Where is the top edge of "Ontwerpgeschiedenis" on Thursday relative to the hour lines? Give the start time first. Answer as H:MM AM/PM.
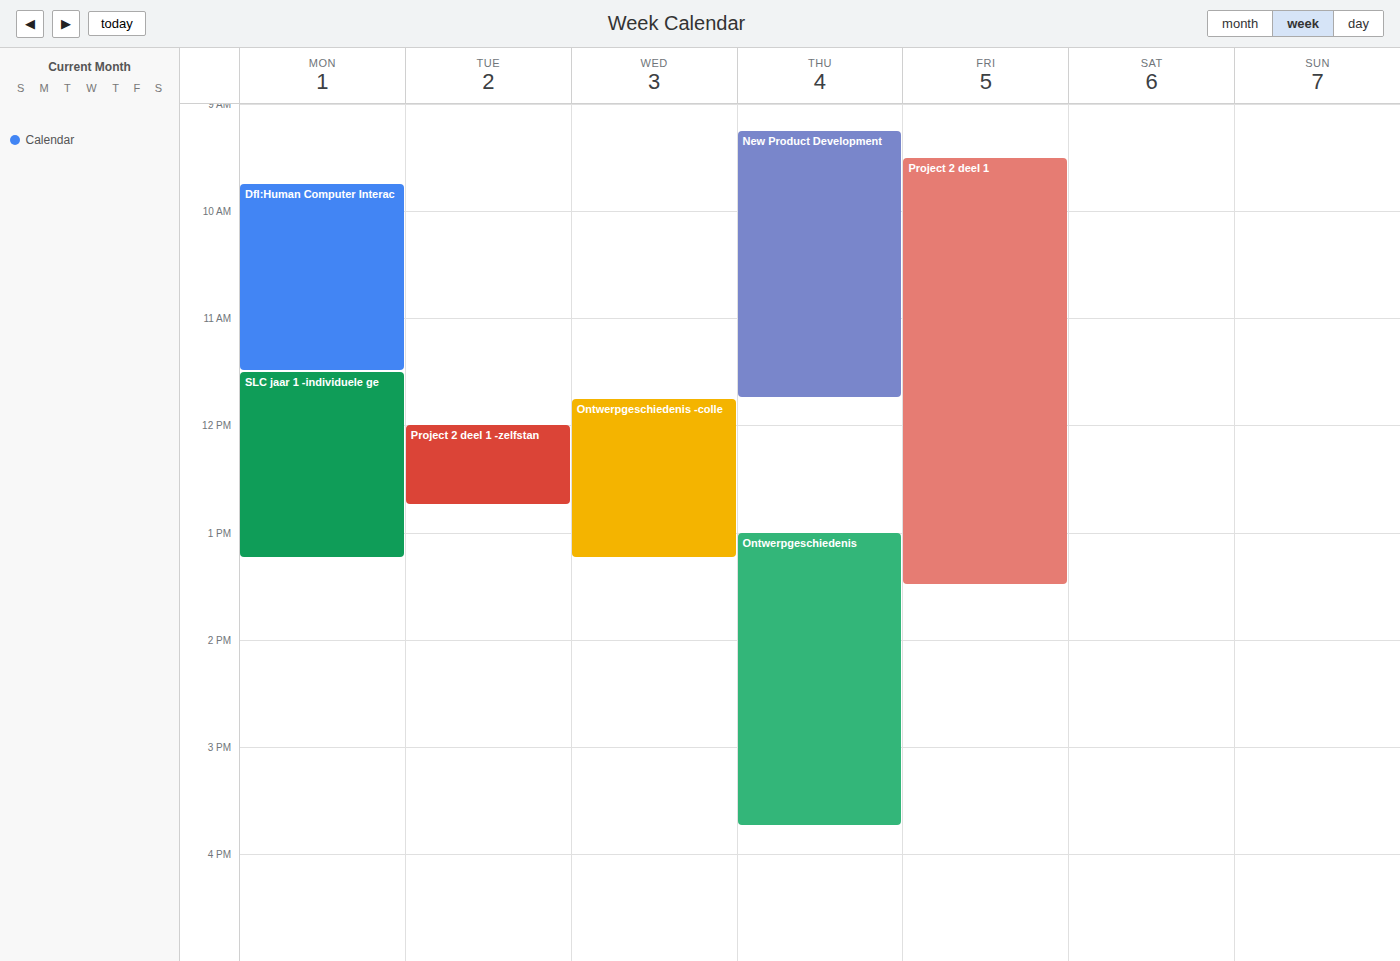
1:00 PM -- exactly on the 1 PM line.